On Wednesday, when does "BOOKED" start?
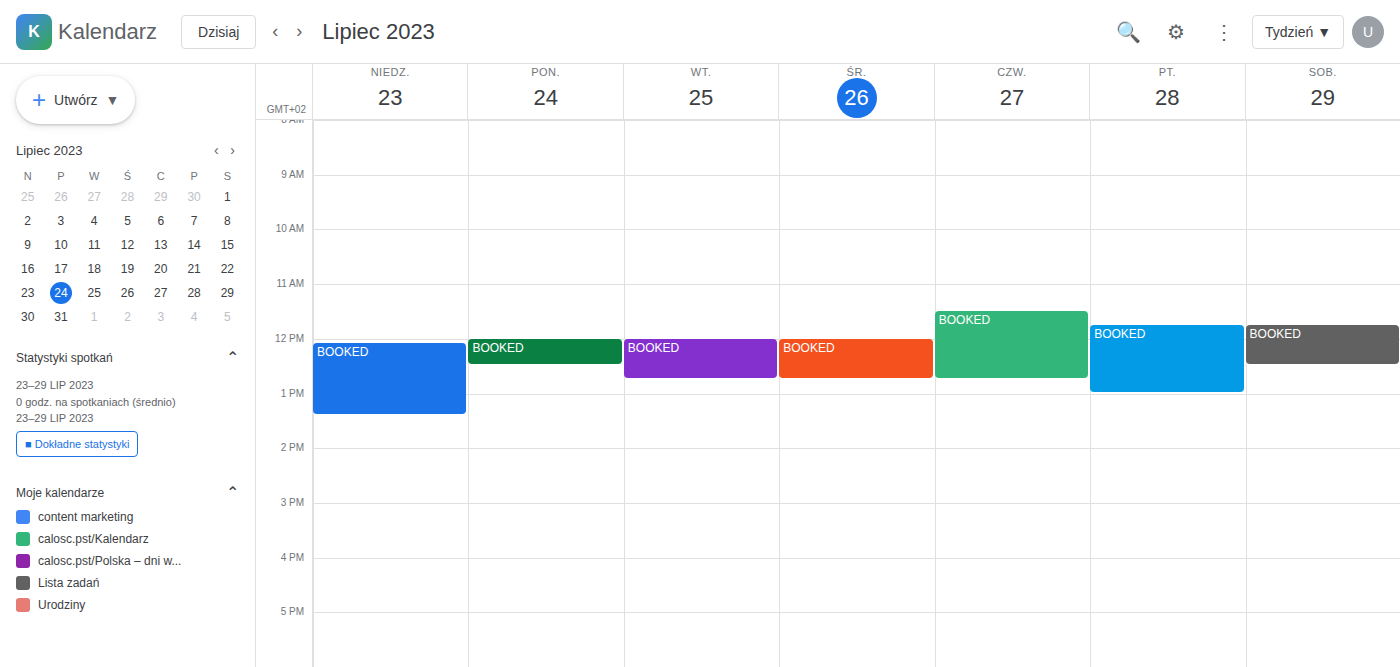
12:00 PM